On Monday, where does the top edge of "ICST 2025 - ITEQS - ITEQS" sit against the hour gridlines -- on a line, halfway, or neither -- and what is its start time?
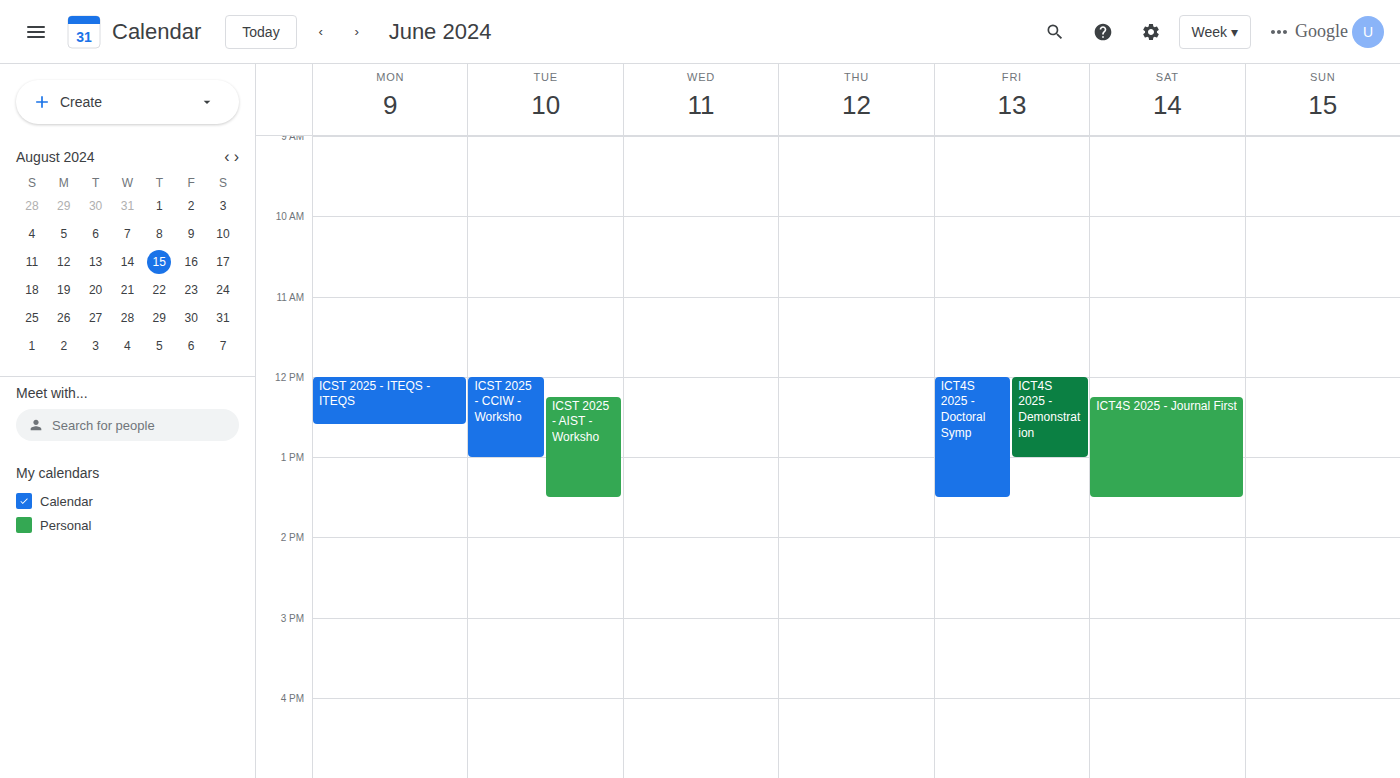
12:00 PM -- exactly on the 12 PM line.